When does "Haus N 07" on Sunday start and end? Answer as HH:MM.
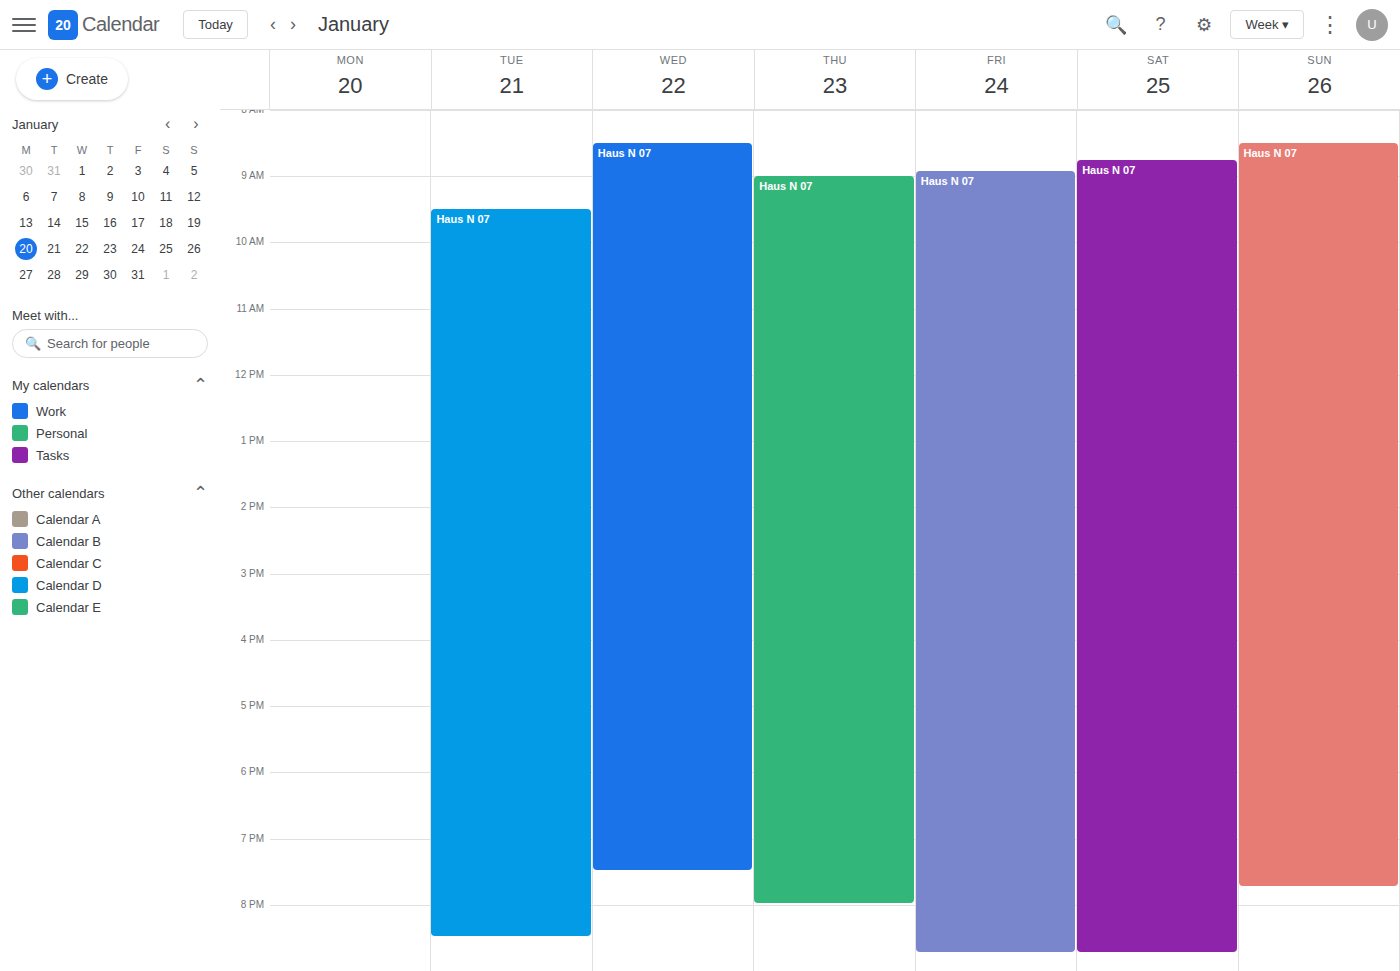
08:30 to 19:45